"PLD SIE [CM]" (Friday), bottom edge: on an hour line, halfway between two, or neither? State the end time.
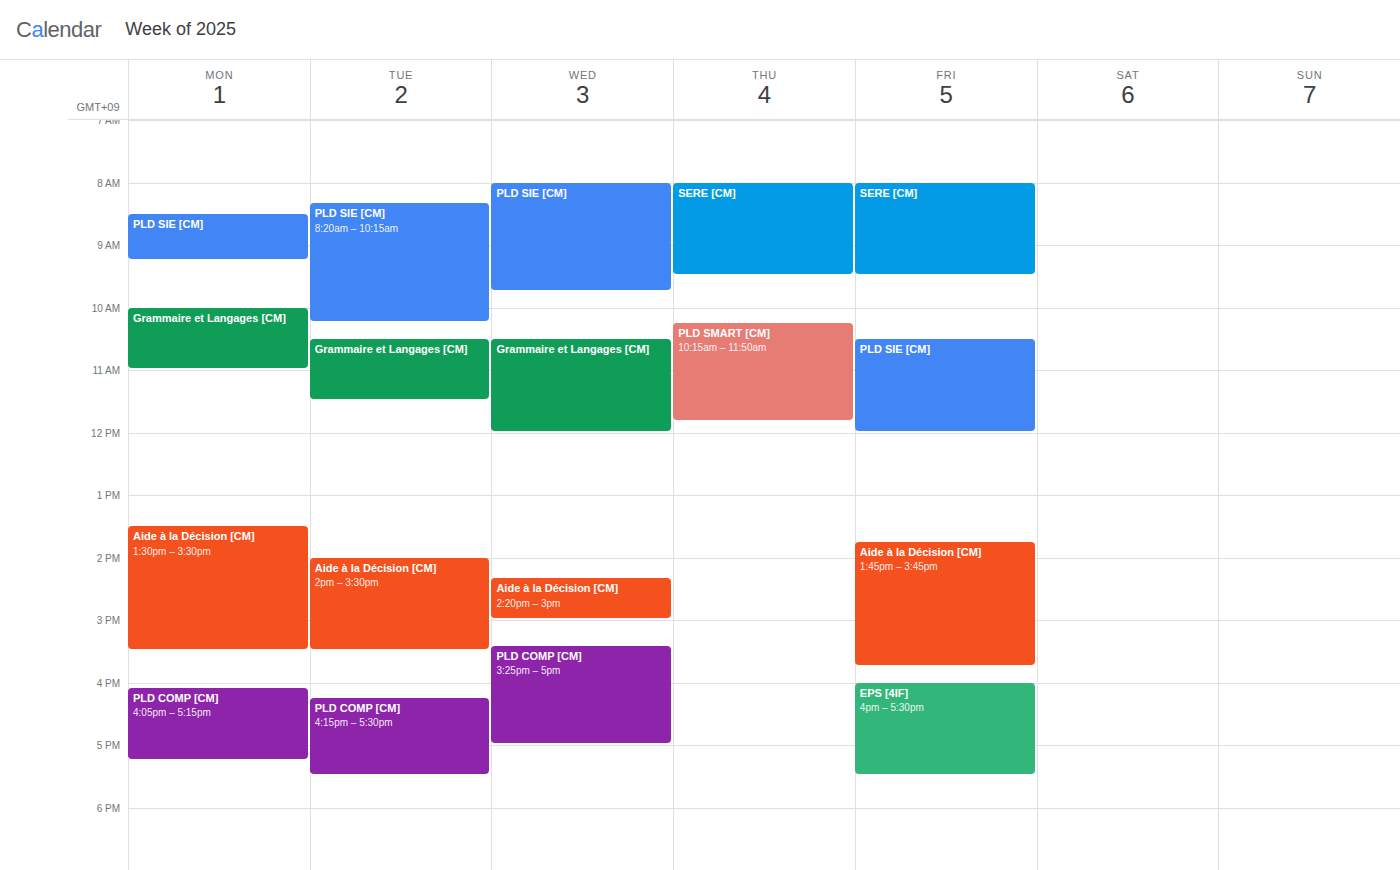
12:00 -- exactly on the 12:00 line.